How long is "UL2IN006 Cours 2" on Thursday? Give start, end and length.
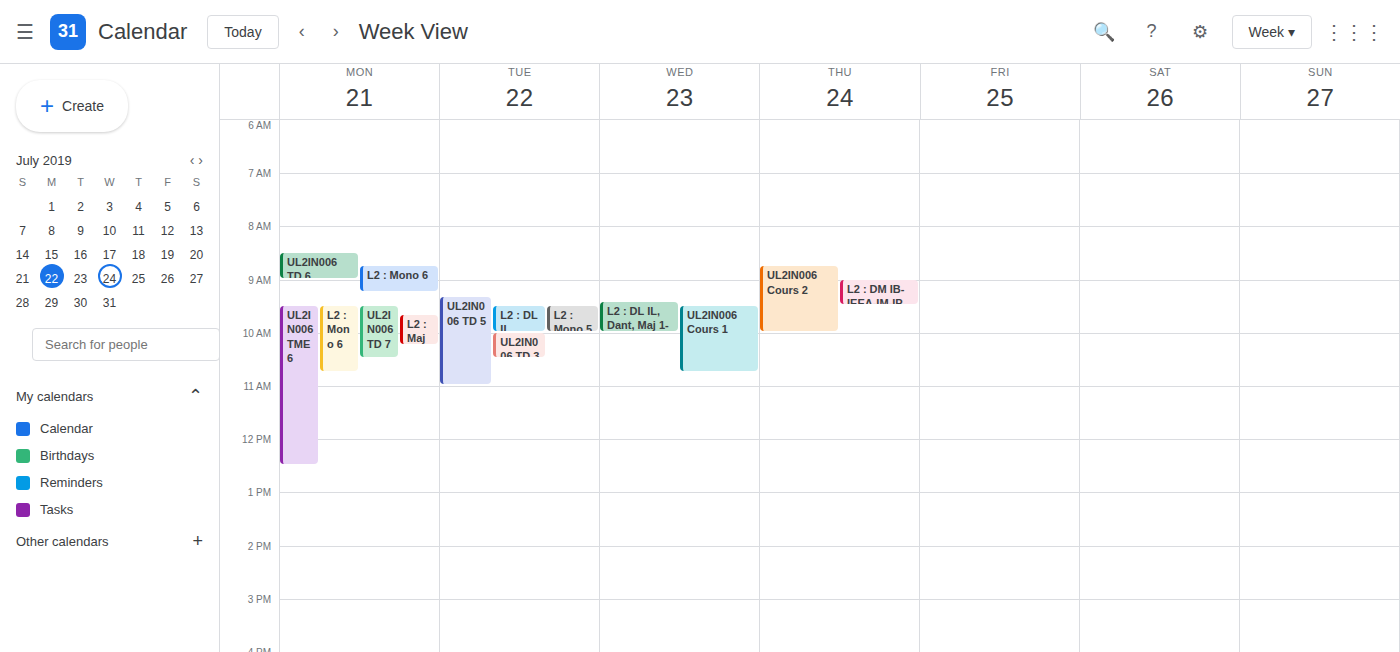
8:45 AM to 10:00 AM, 1 hour 15 minutes